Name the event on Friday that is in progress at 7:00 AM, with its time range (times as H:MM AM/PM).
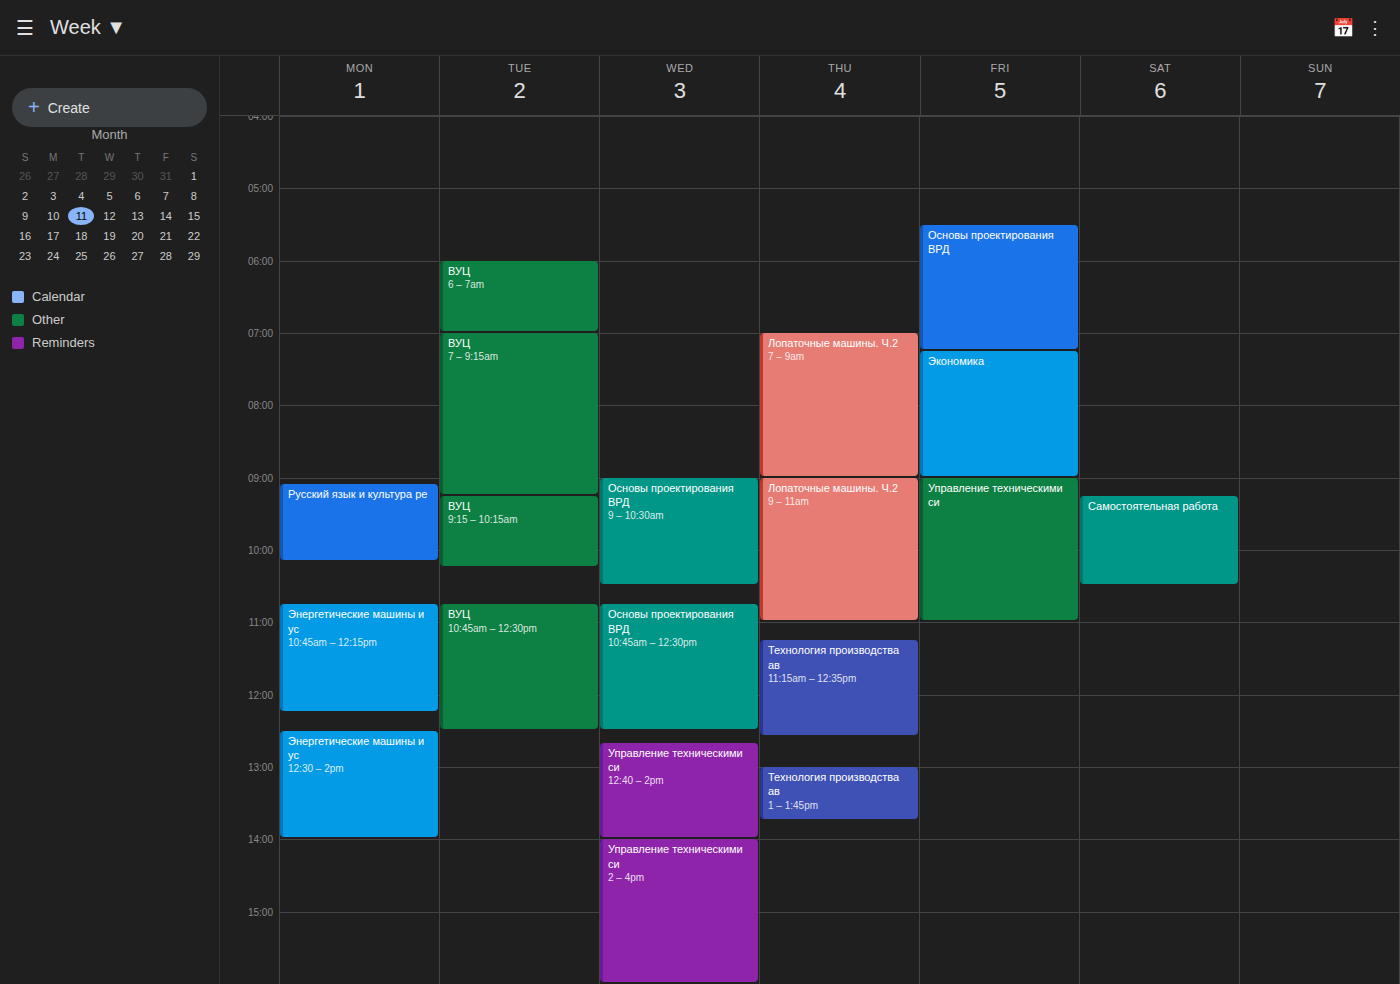
"Основы проектирования ВРД", 5:30 AM to 7:15 AM